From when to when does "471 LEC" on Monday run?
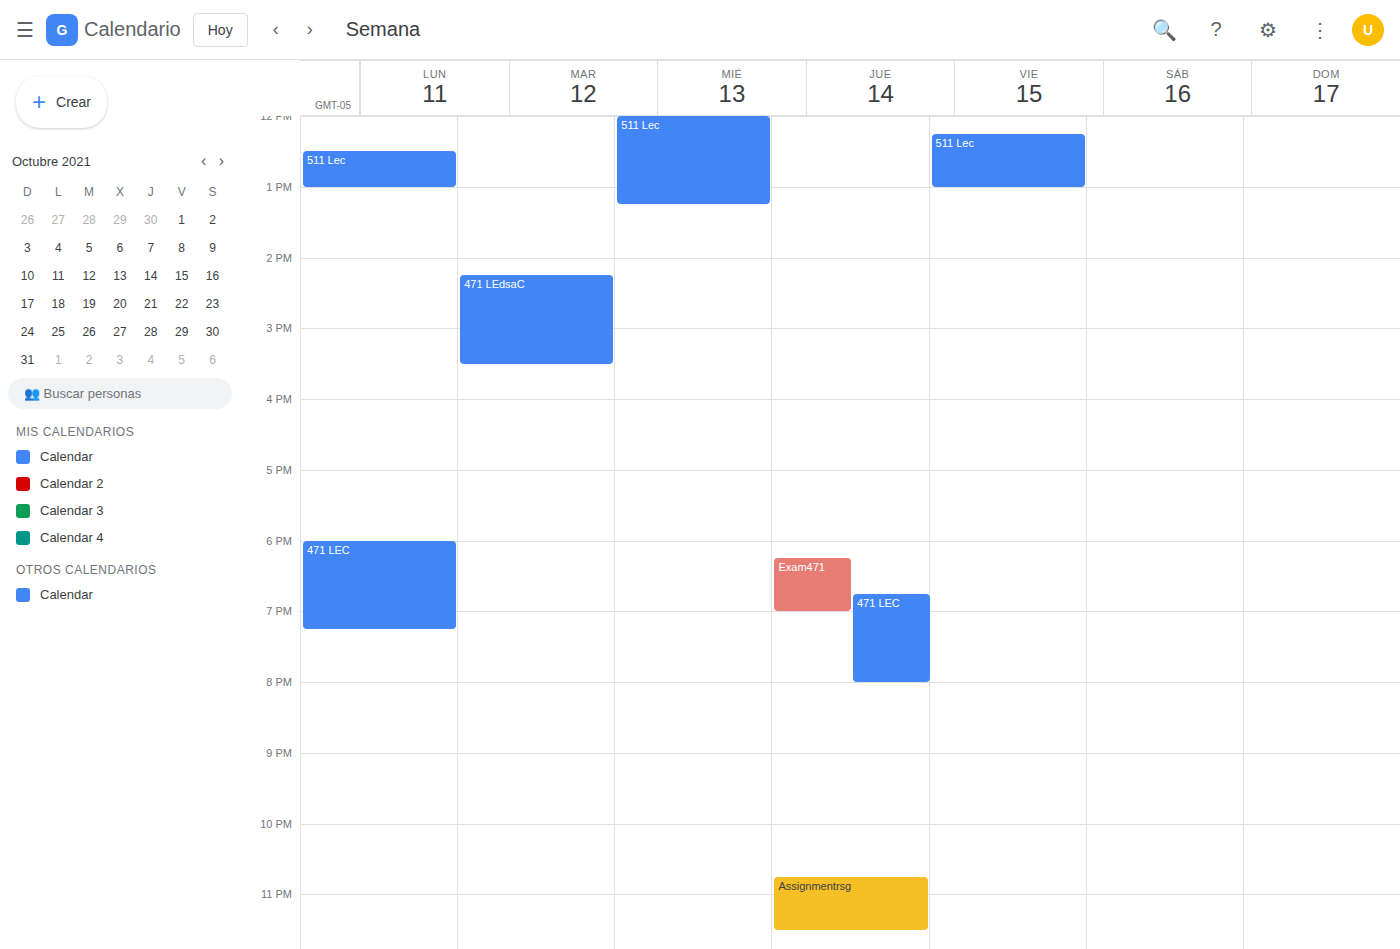
6:00 PM to 7:15 PM